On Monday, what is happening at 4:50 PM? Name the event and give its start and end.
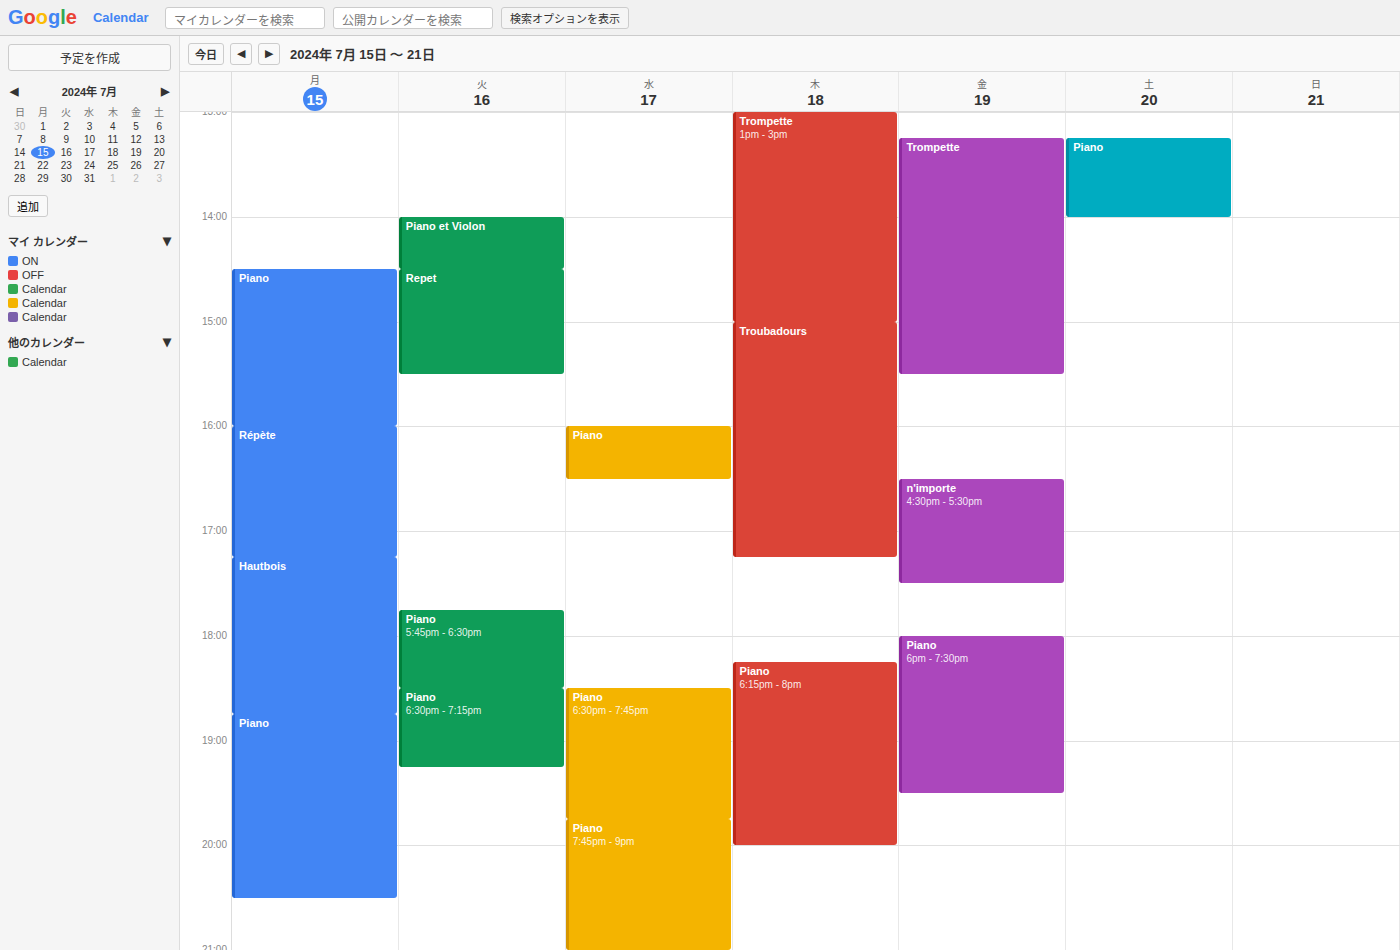
"Répète", 4:00 PM to 5:15 PM